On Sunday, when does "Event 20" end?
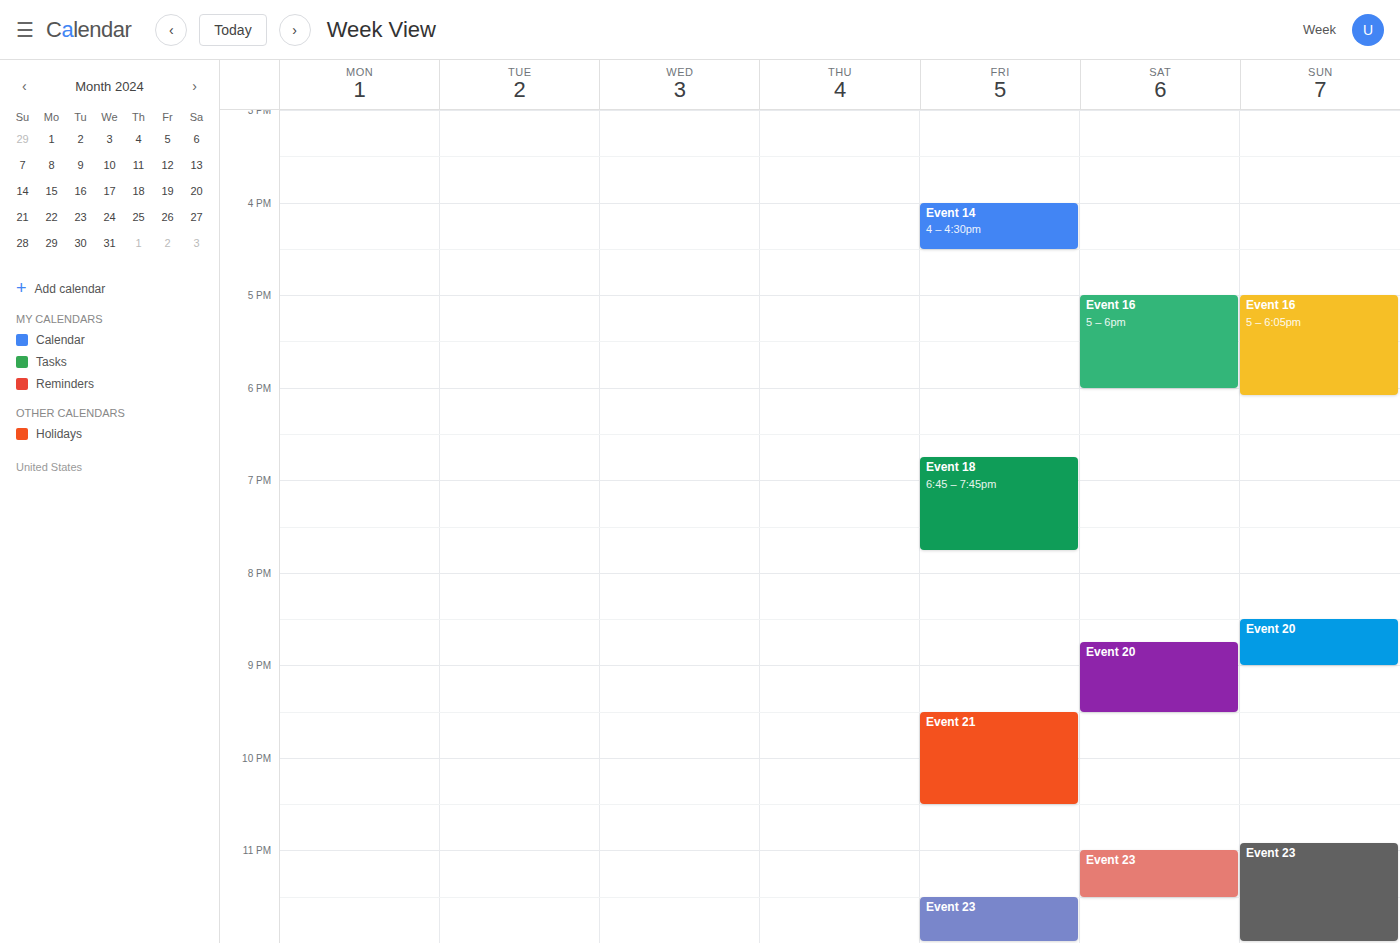
9:00 PM